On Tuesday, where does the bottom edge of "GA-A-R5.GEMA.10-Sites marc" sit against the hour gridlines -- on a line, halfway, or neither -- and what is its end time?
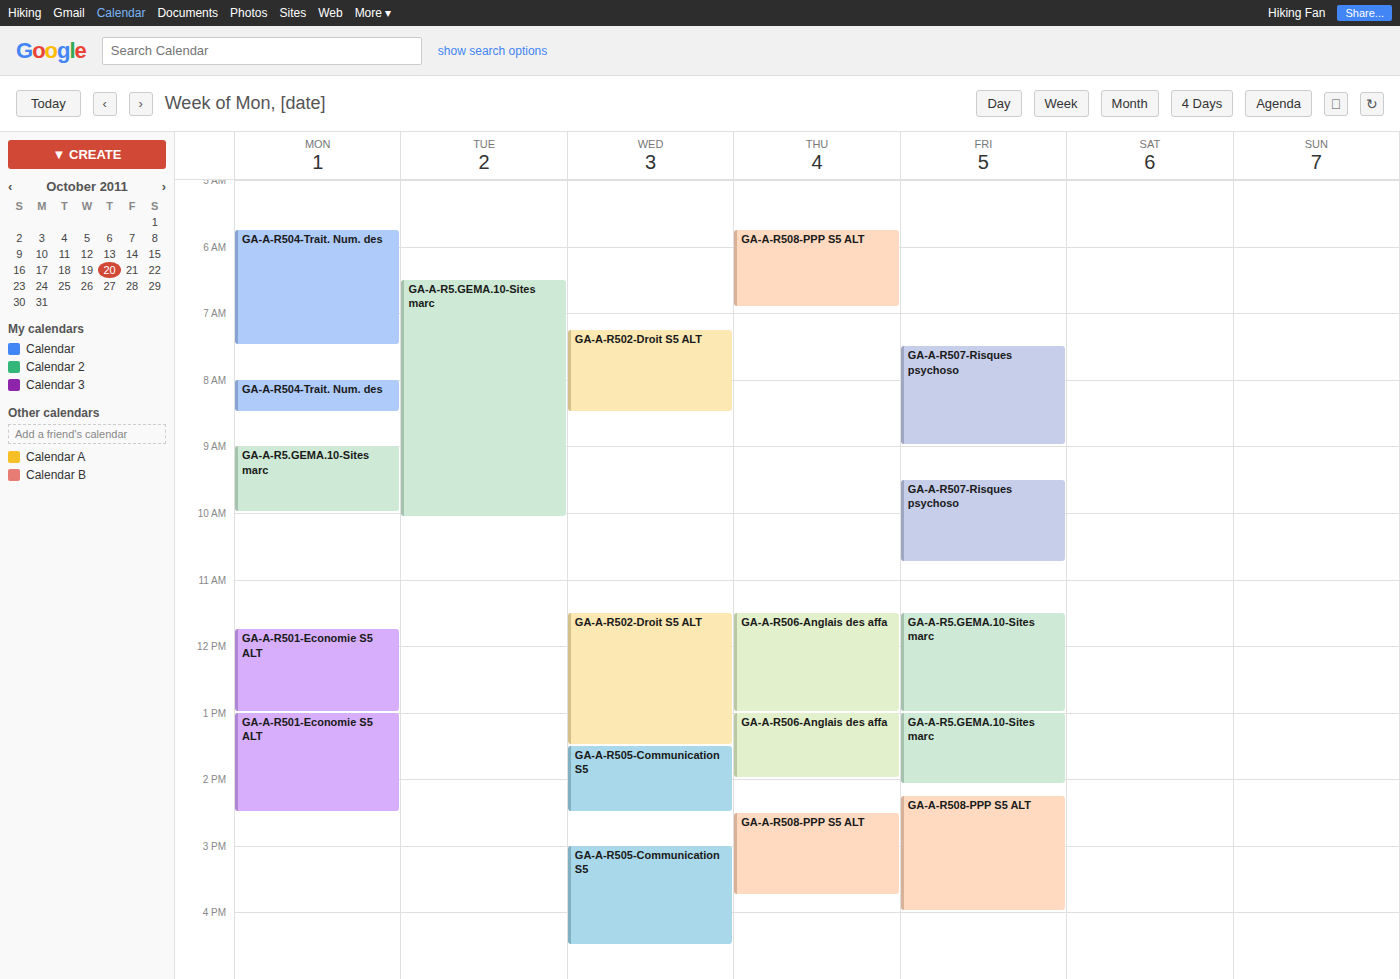
10:05 AM -- neither: 5 minutes below the 10 AM line and 55 minutes above the 11 AM line.